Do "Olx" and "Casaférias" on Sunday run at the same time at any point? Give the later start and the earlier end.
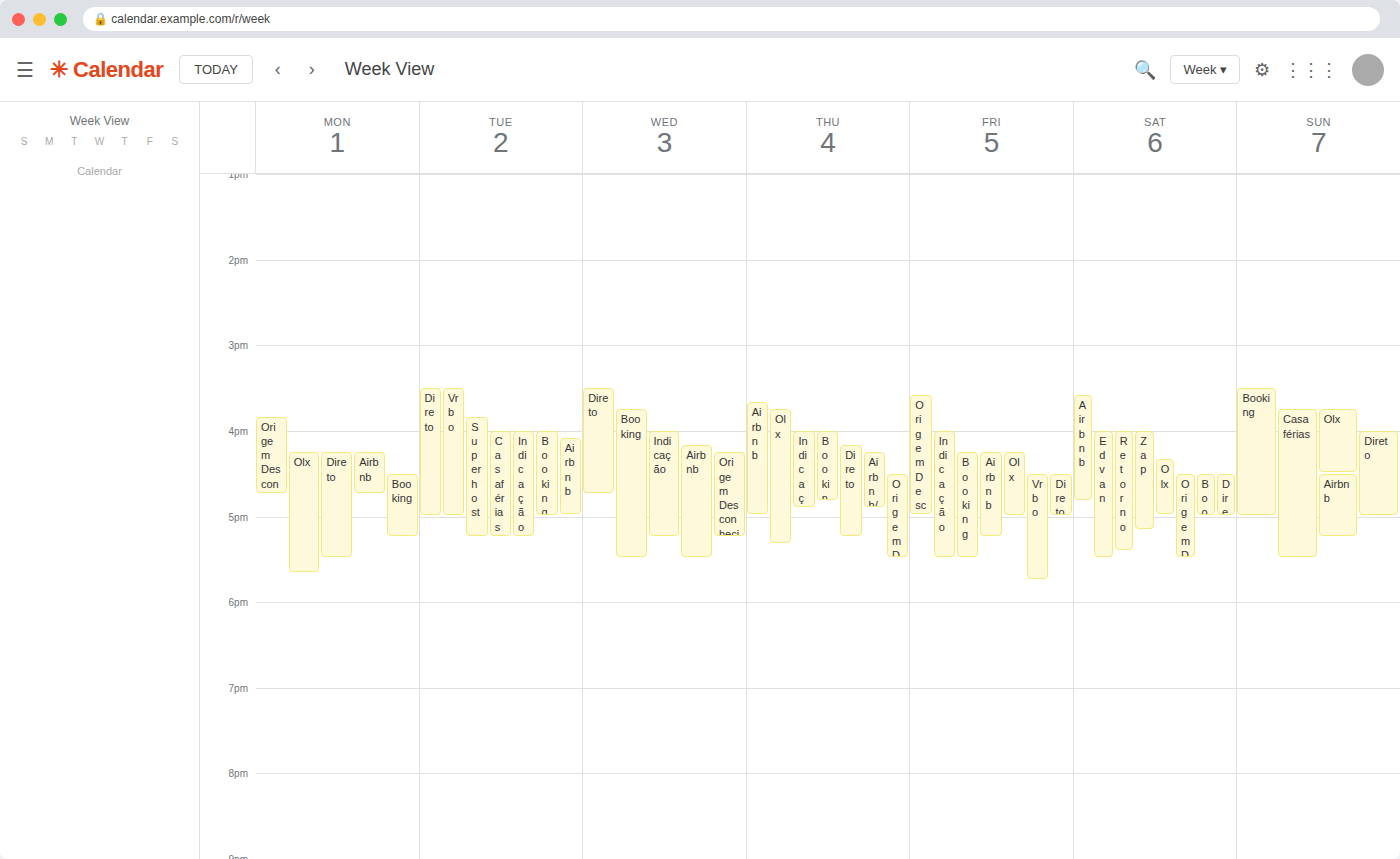
"Casaférias" starts at 3:45 PM, before "Olx" ends at 4:30 PM -- they overlap.